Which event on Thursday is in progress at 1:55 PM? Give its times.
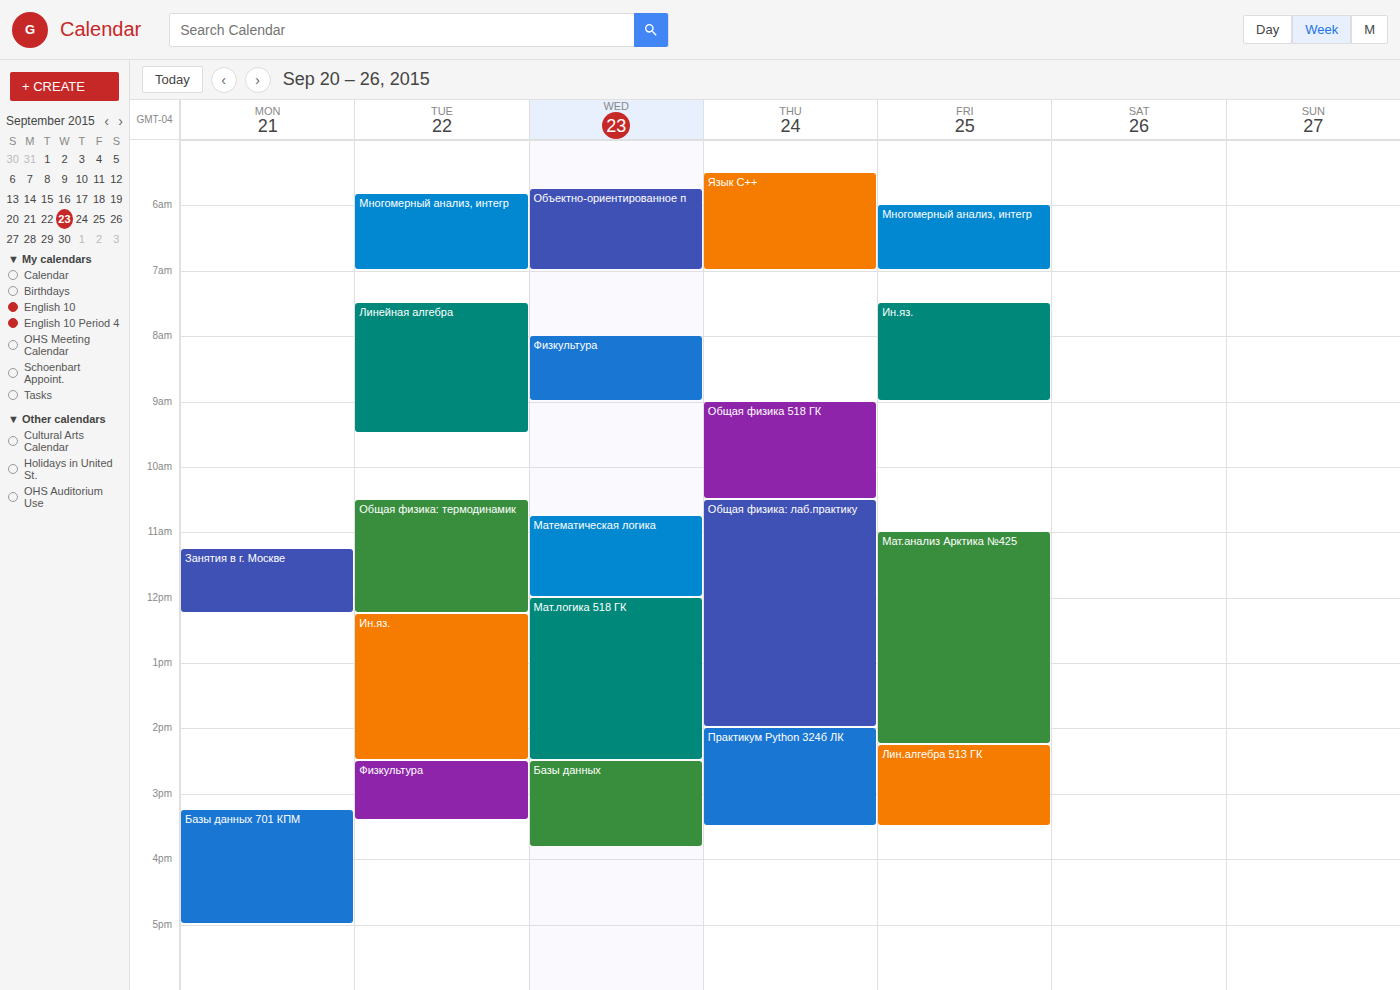
"Общая физика: лаб.практику", 10:30 AM to 2:00 PM